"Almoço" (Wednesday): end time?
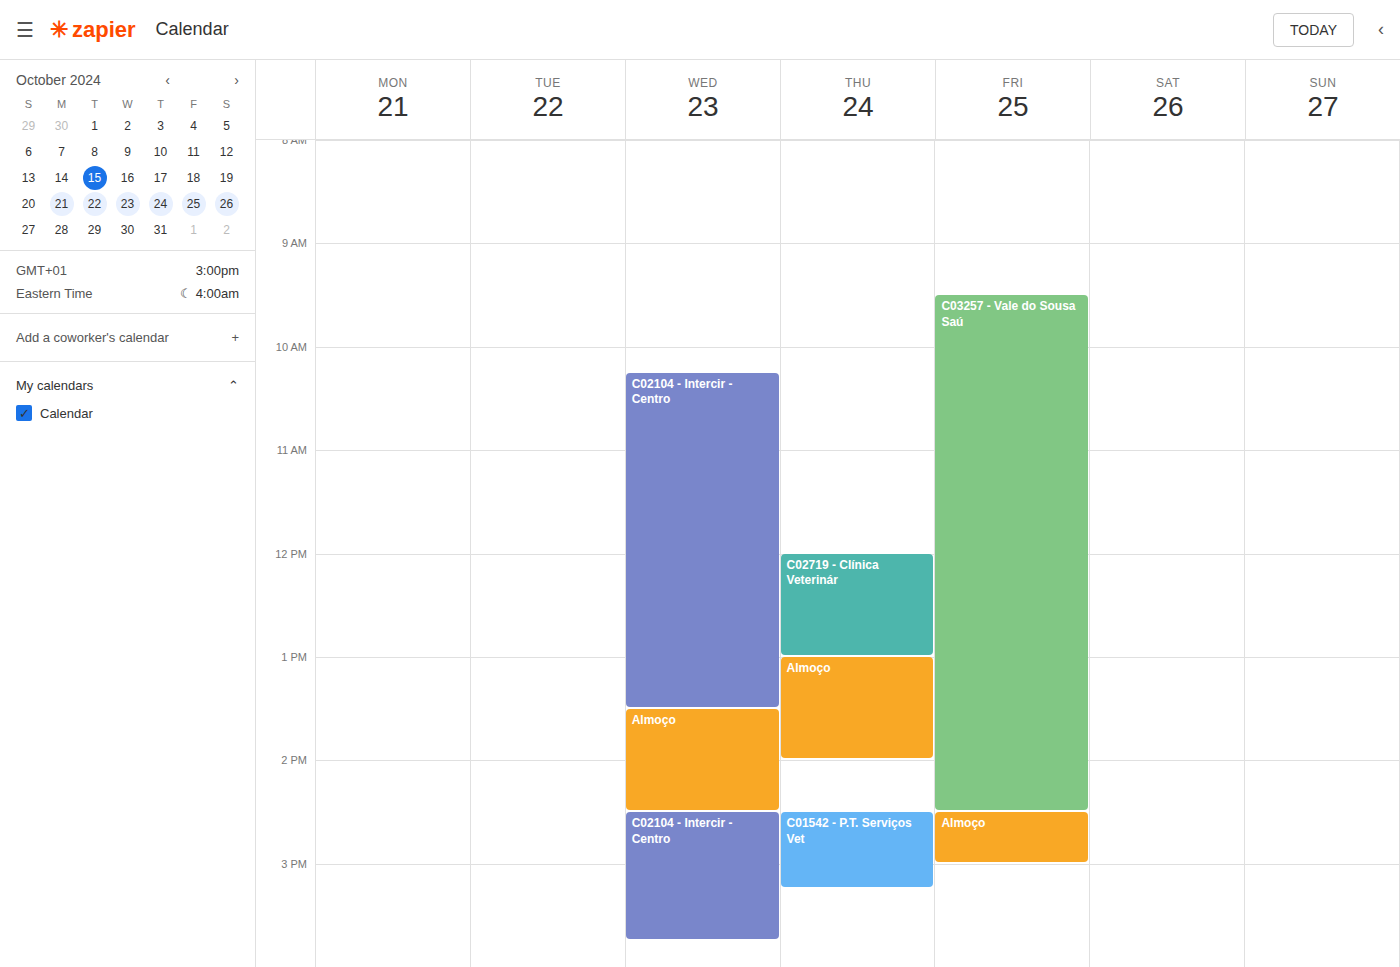
14:30